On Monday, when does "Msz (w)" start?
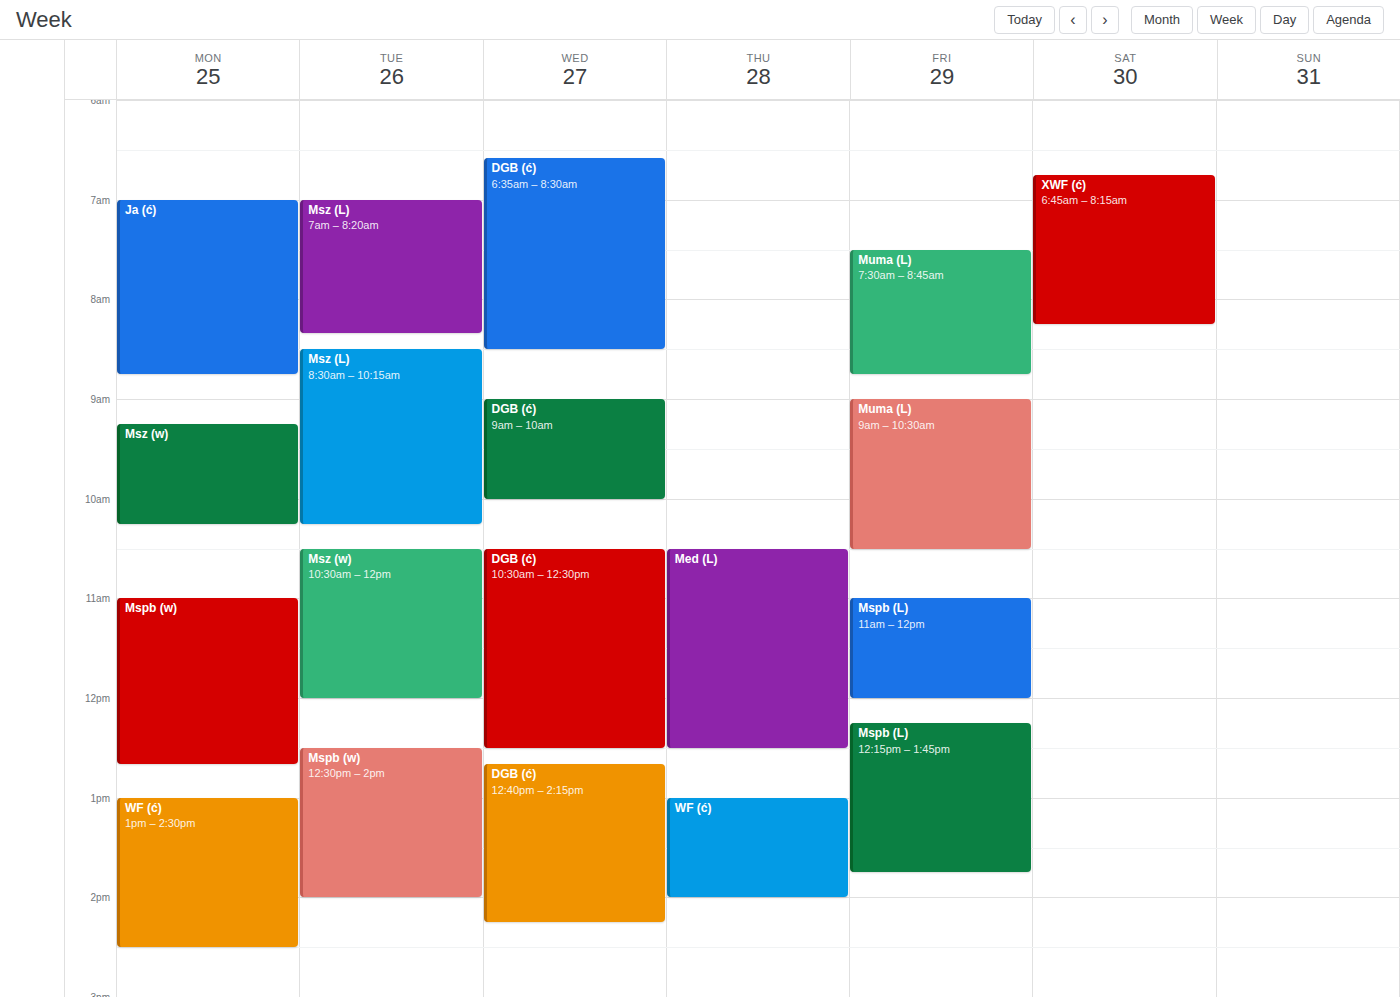
9:15 AM